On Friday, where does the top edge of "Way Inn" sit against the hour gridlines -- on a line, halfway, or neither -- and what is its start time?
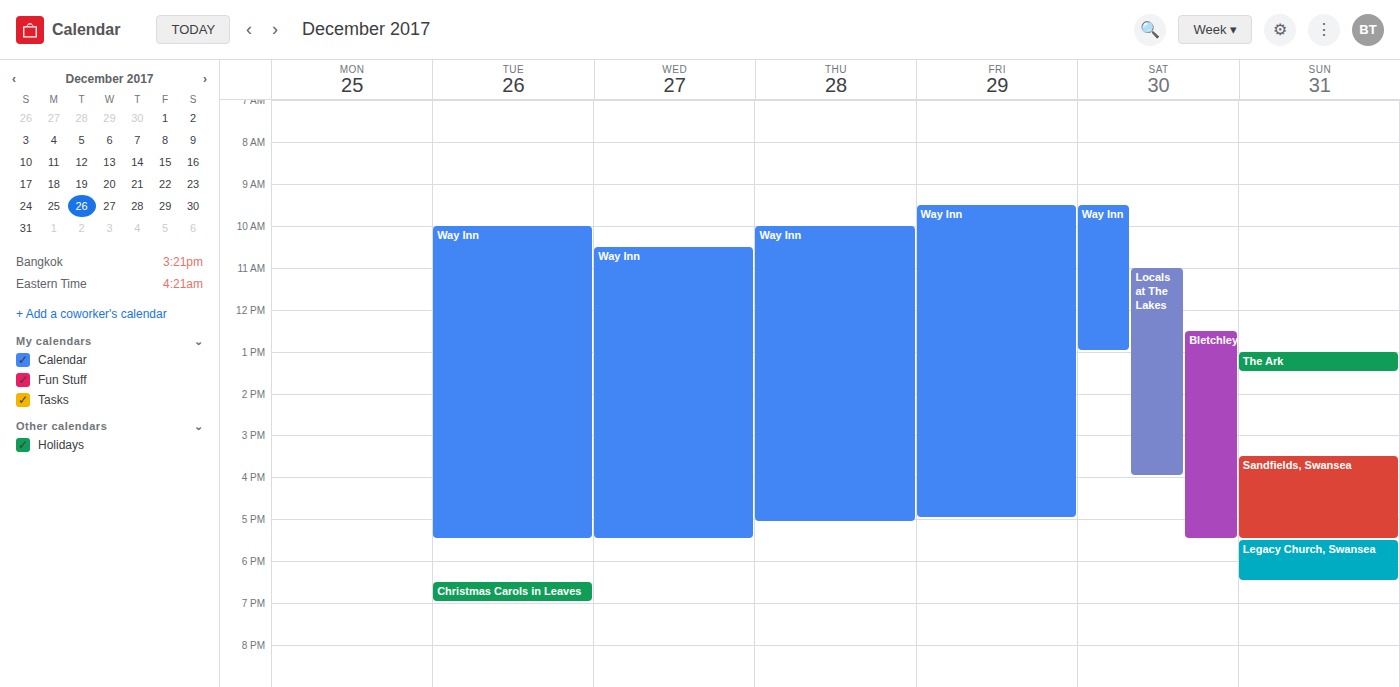
9:30 AM -- halfway between the 9 AM and 10 AM lines.